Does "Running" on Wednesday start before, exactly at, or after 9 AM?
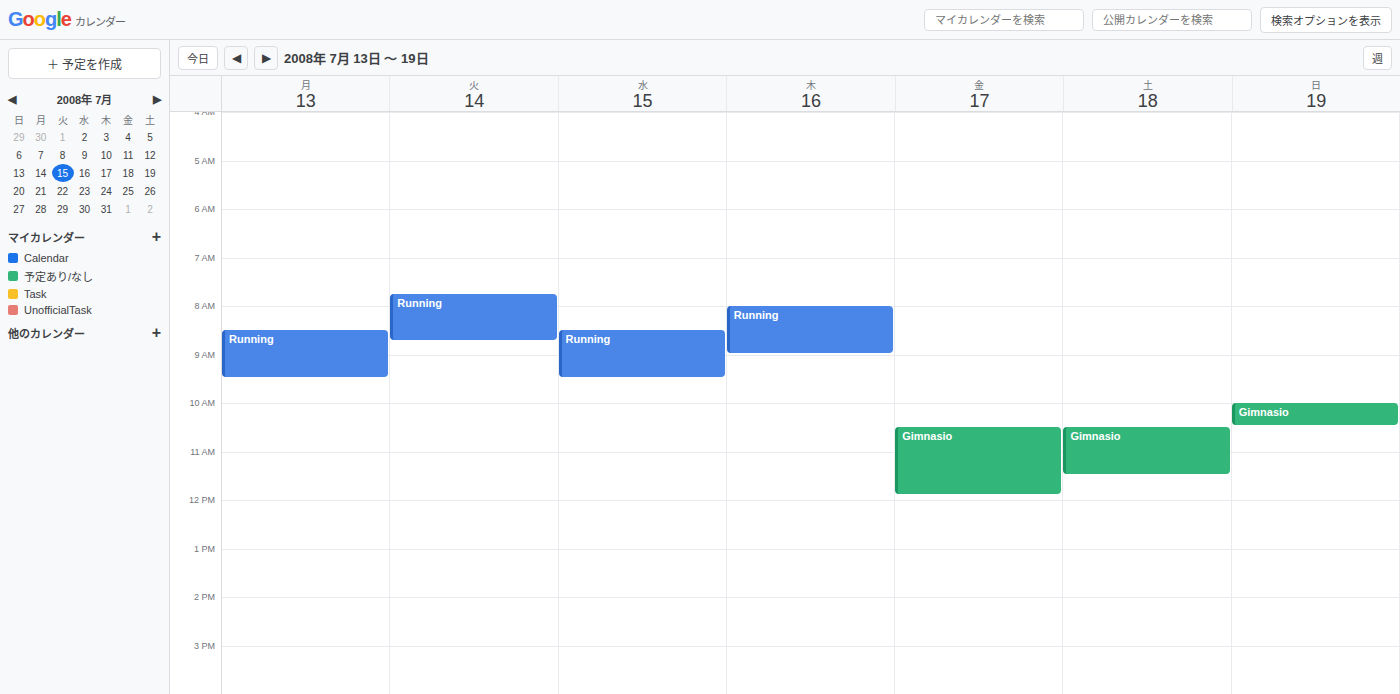
8:30 AM -- before 9 AM, 30 minutes above the 9 AM line.